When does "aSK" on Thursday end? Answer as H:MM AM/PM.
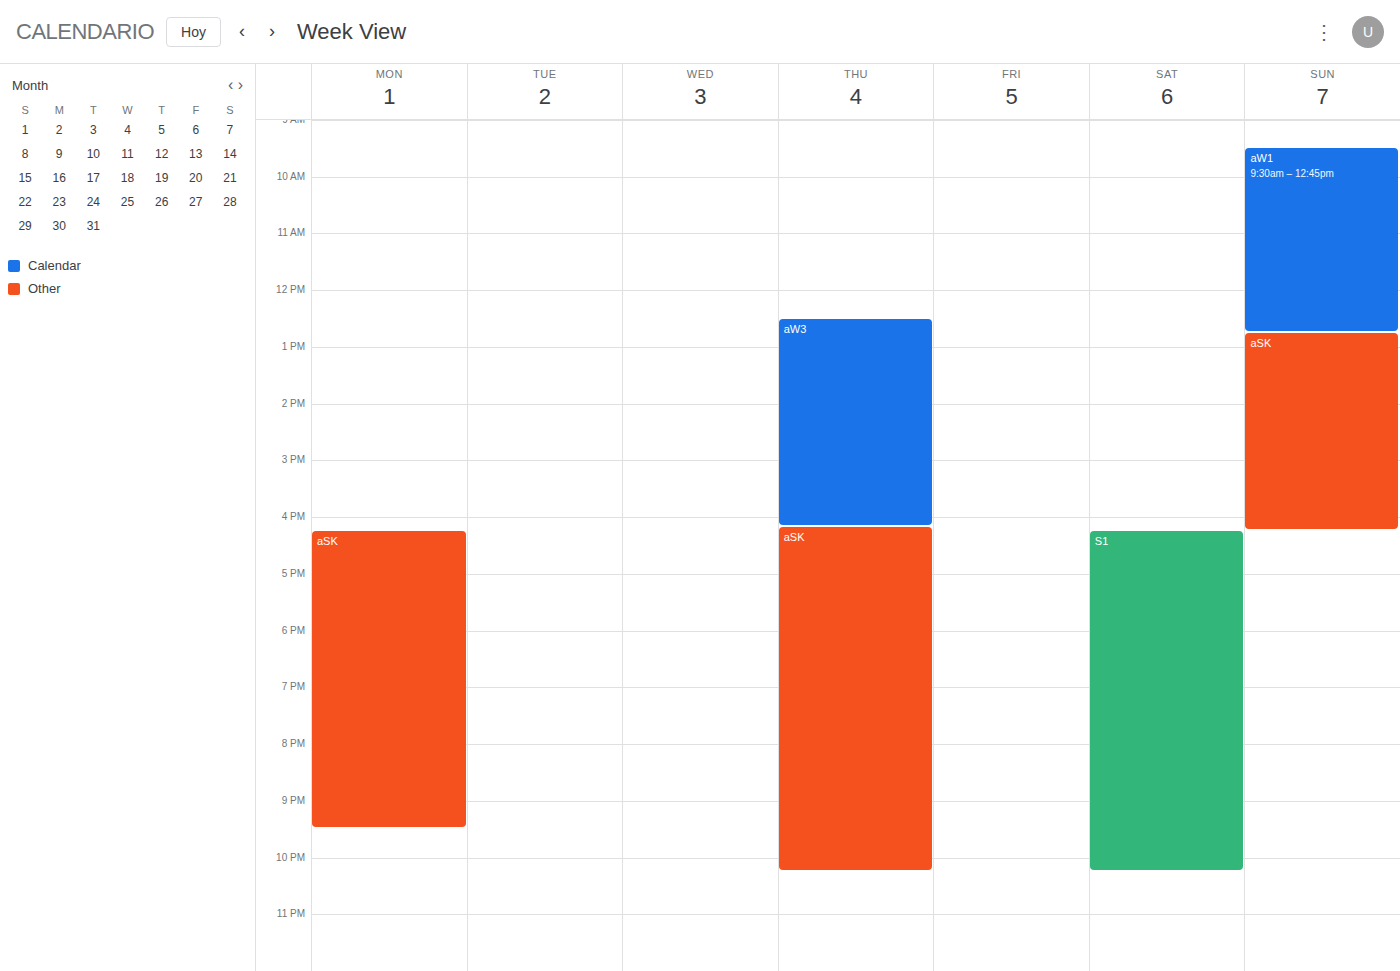
10:15 PM